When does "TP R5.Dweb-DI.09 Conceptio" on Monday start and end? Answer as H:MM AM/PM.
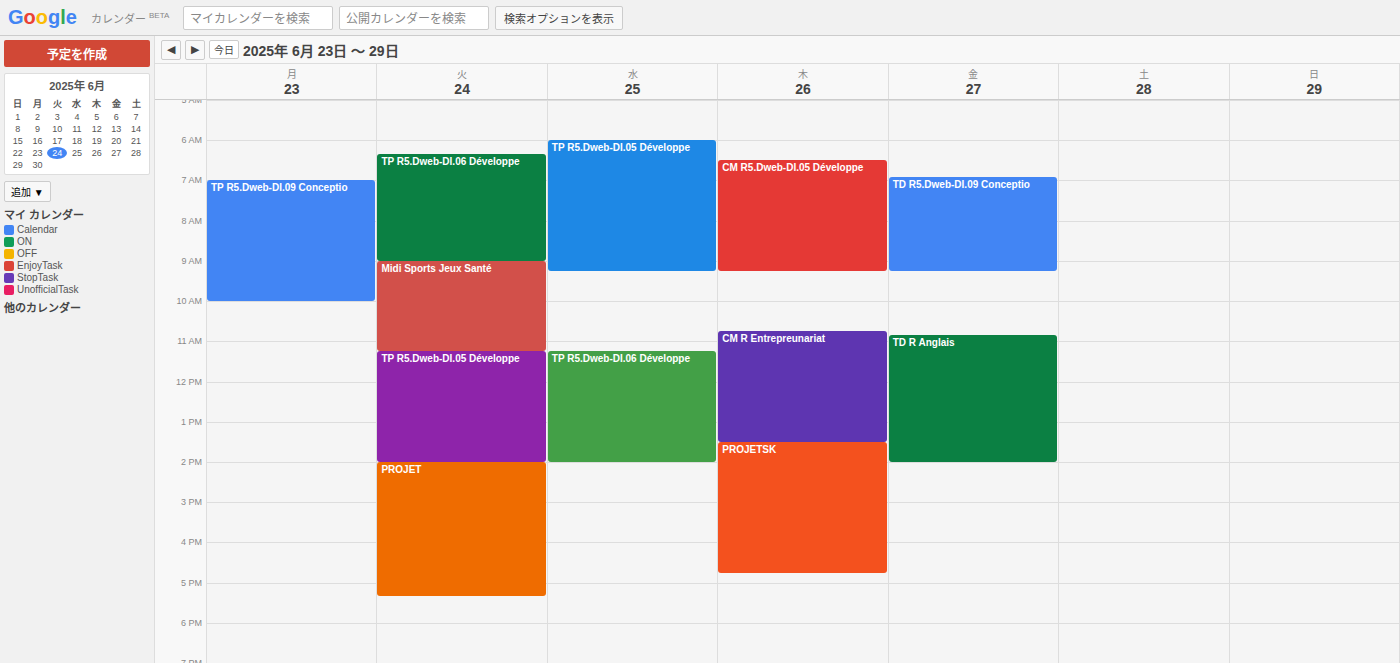
7:00 AM to 10:00 AM